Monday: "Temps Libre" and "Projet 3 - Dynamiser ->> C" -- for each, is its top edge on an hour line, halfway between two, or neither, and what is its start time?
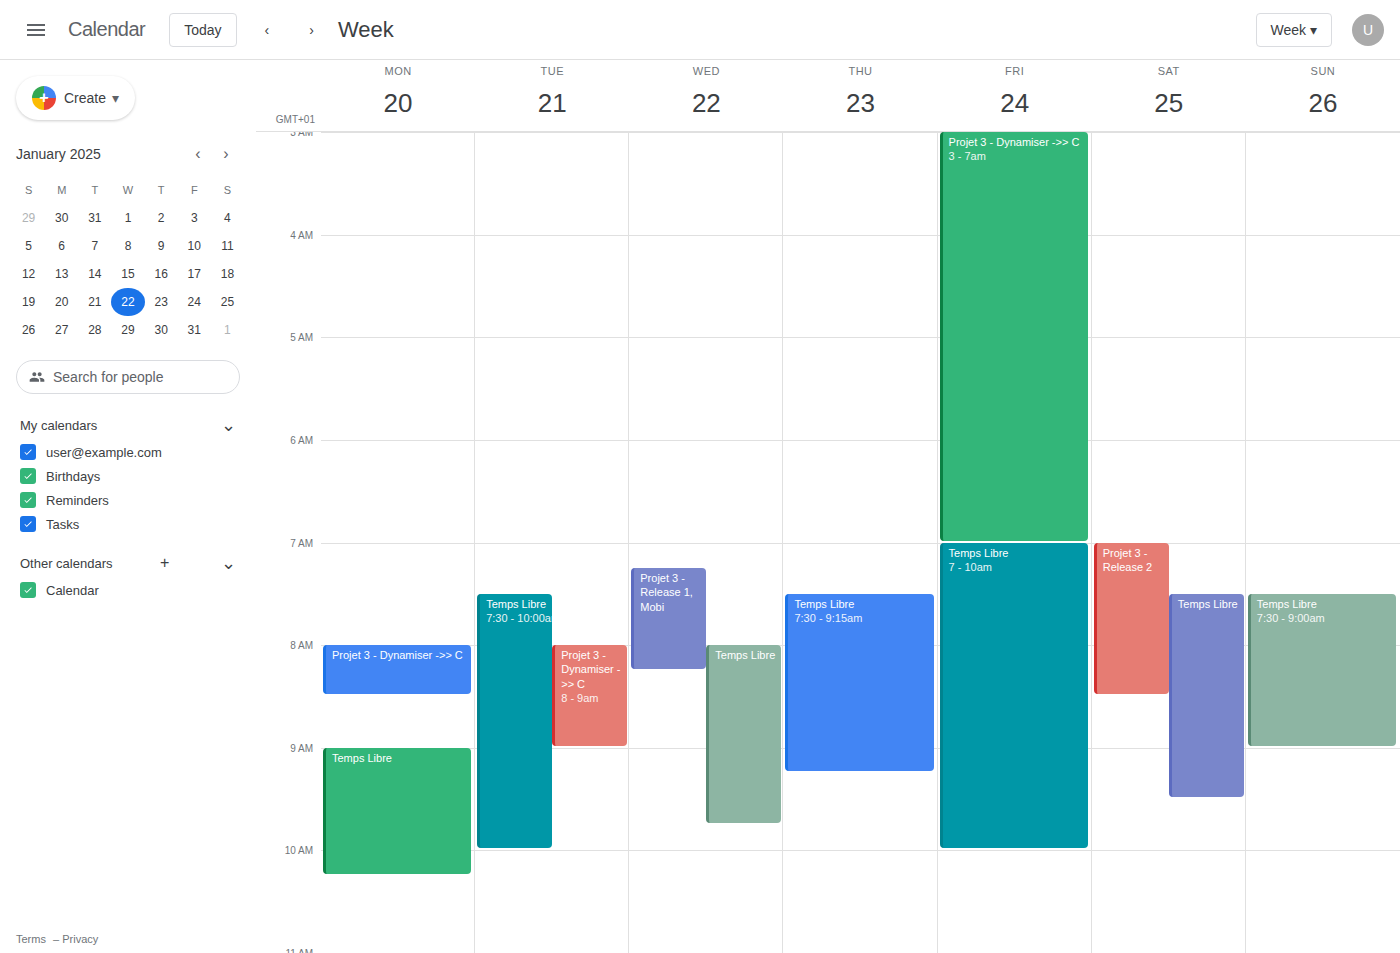
"Temps Libre": 9:00 AM, exactly on the 9 AM line. "Projet 3 - Dynamiser ->> C": 8:00 AM, exactly on the 8 AM line.